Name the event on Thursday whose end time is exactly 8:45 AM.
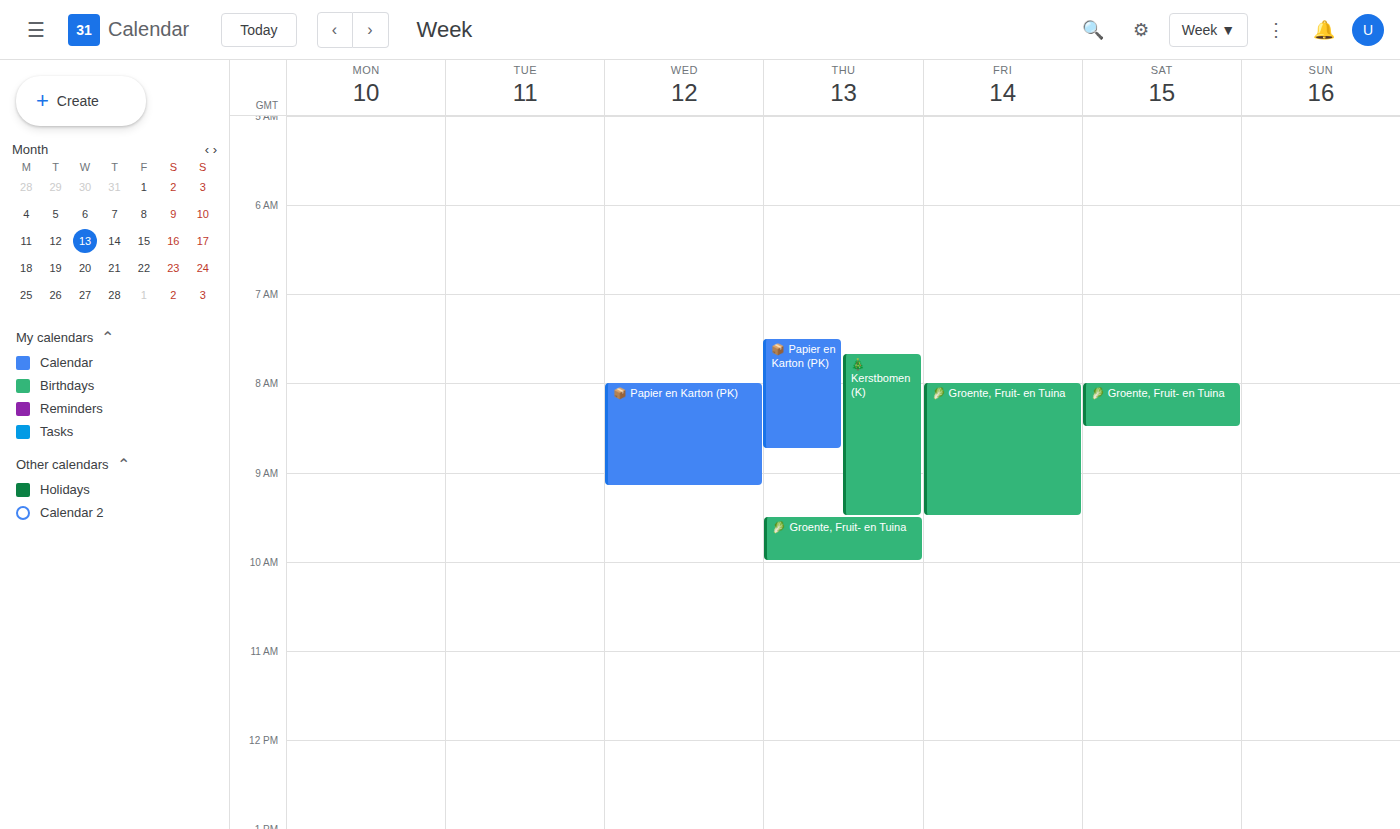
"📦 Papier en Karton (PK)"